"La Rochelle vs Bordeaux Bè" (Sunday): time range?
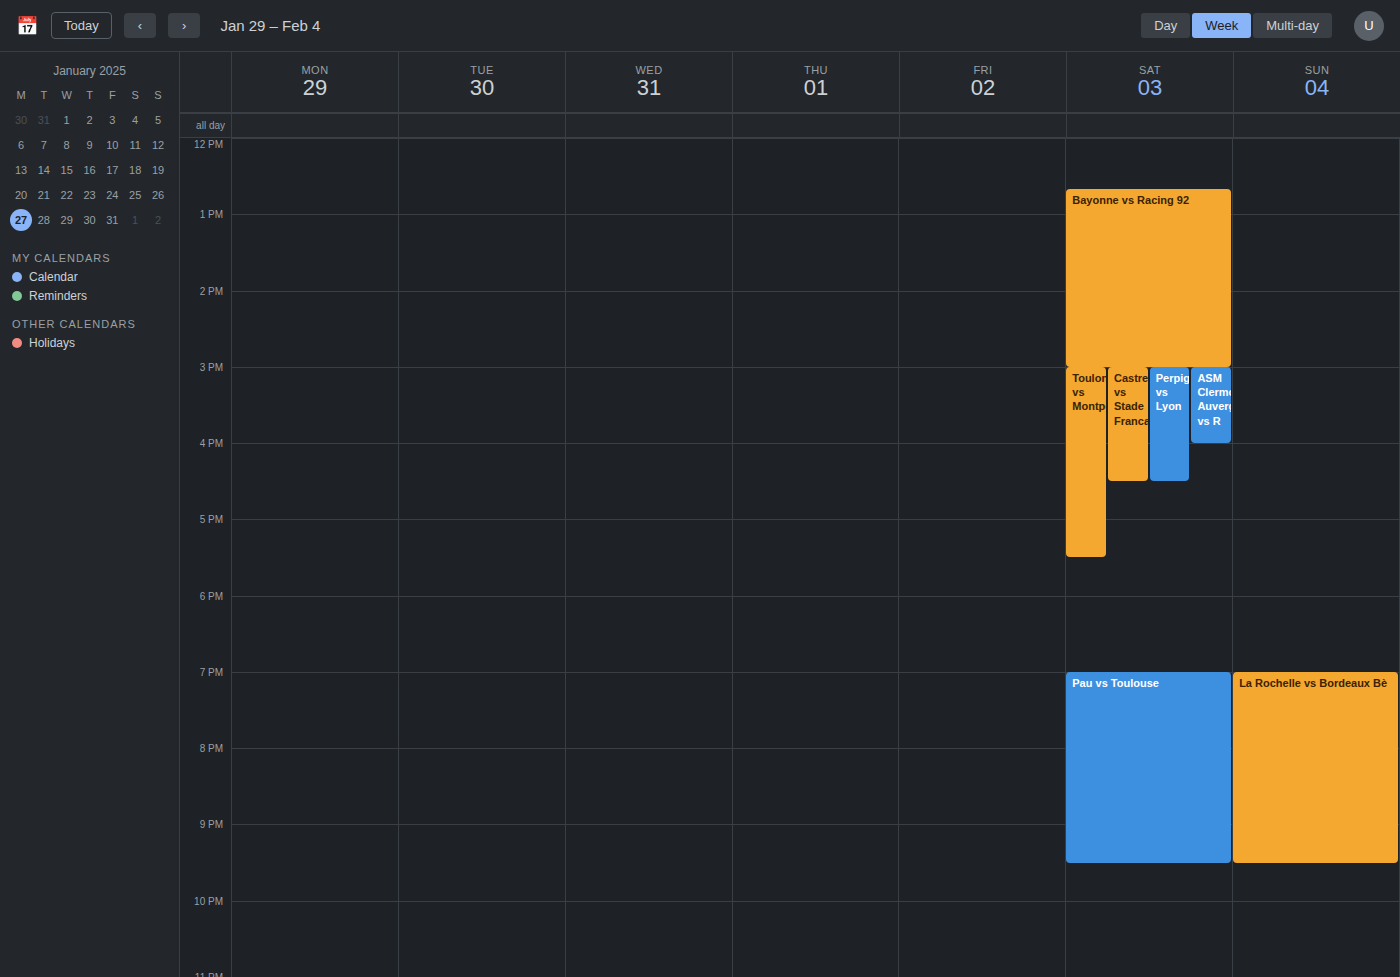
7:00 PM to 9:30 PM